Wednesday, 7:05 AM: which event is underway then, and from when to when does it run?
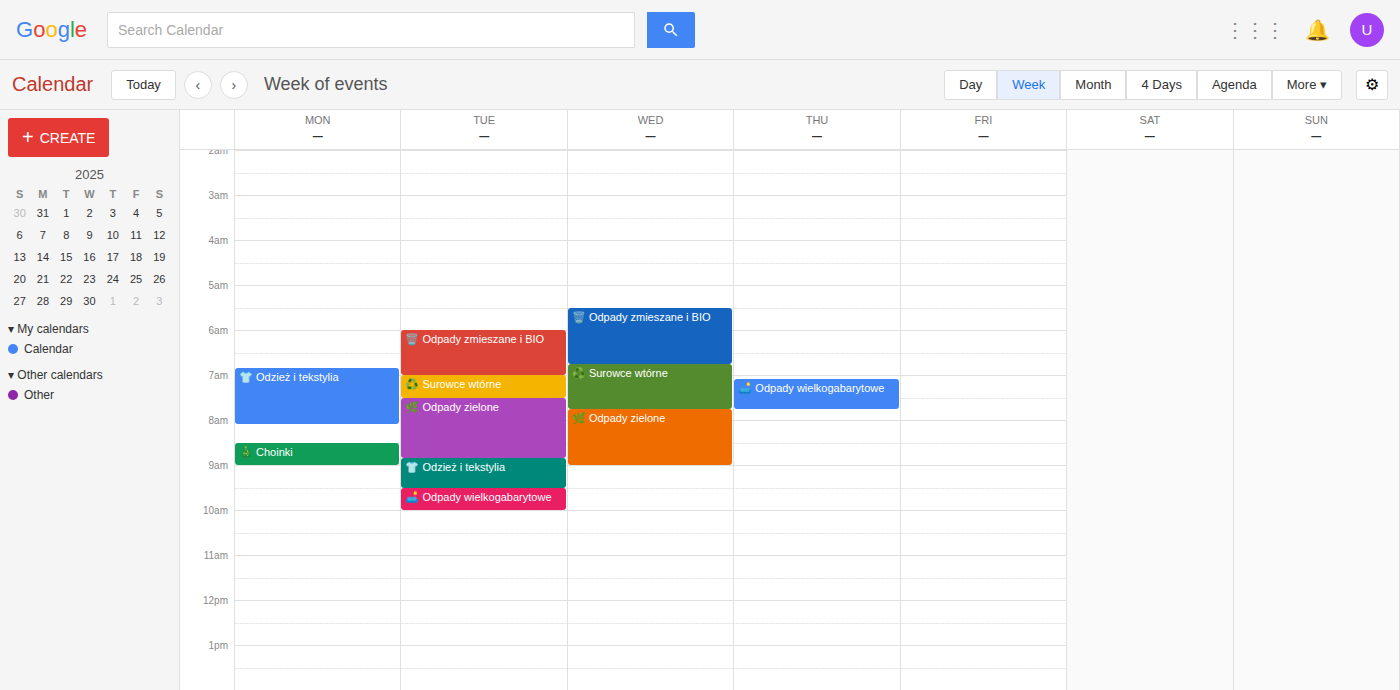
"♻️ Surowce wtórne", 6:45 AM to 7:45 AM